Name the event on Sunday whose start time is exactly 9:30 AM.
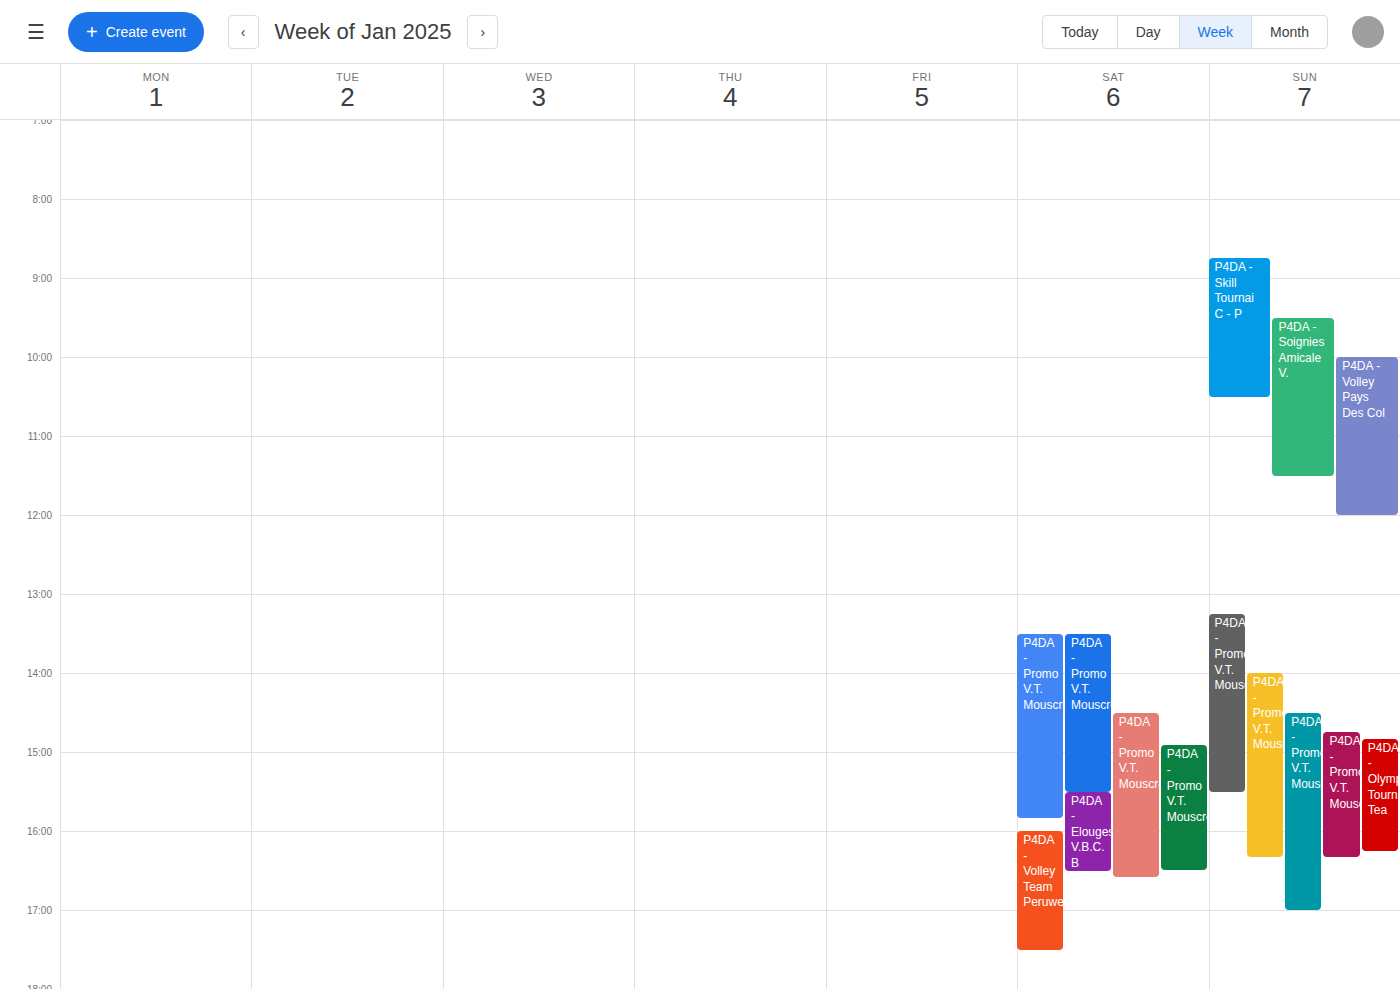
"P4DA - Soignies Amicale V."